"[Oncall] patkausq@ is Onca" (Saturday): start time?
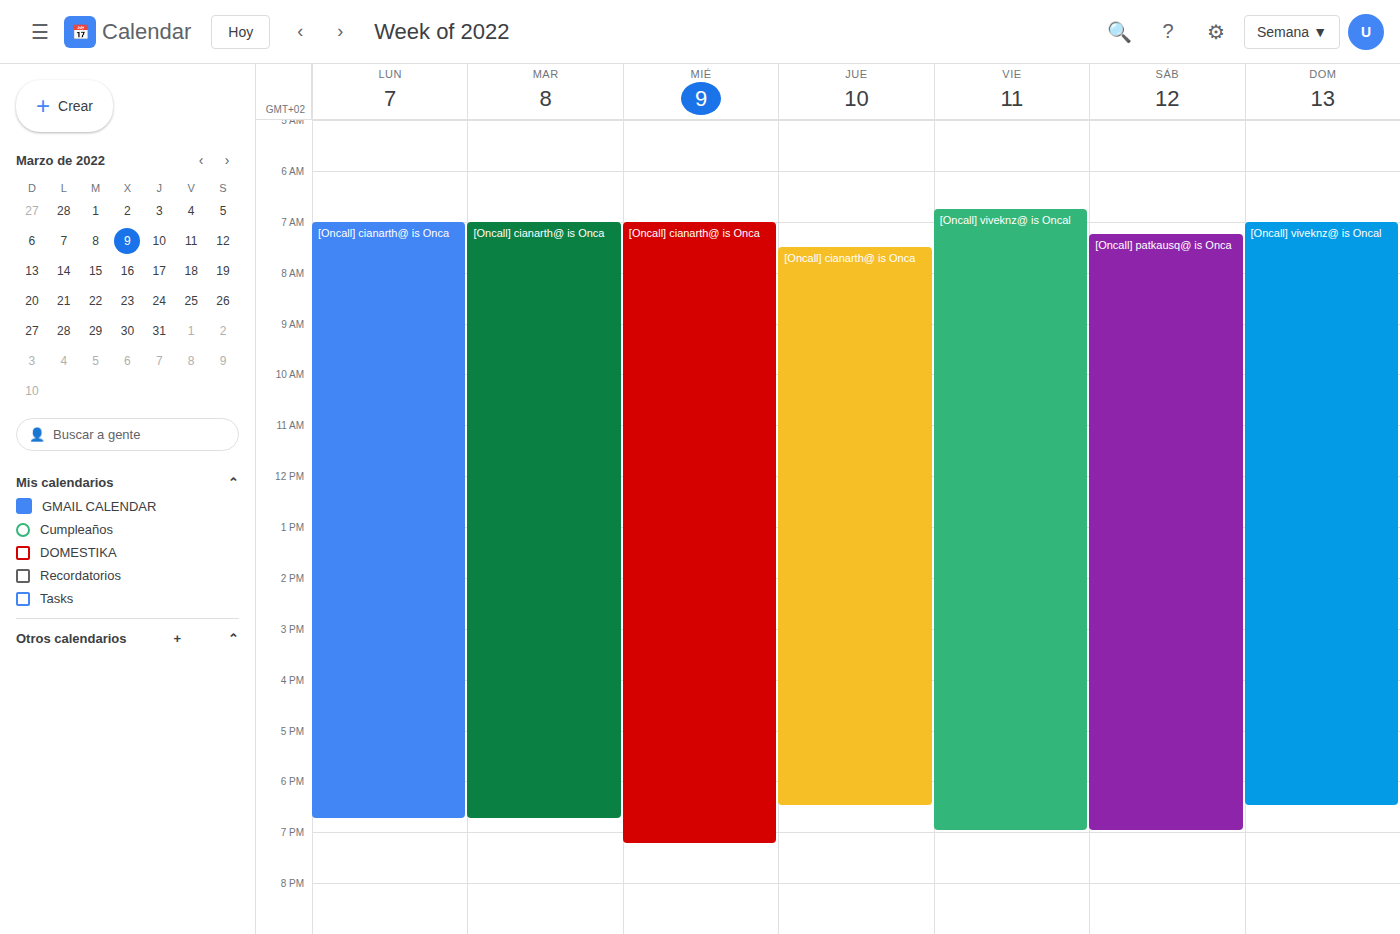
7:15 AM